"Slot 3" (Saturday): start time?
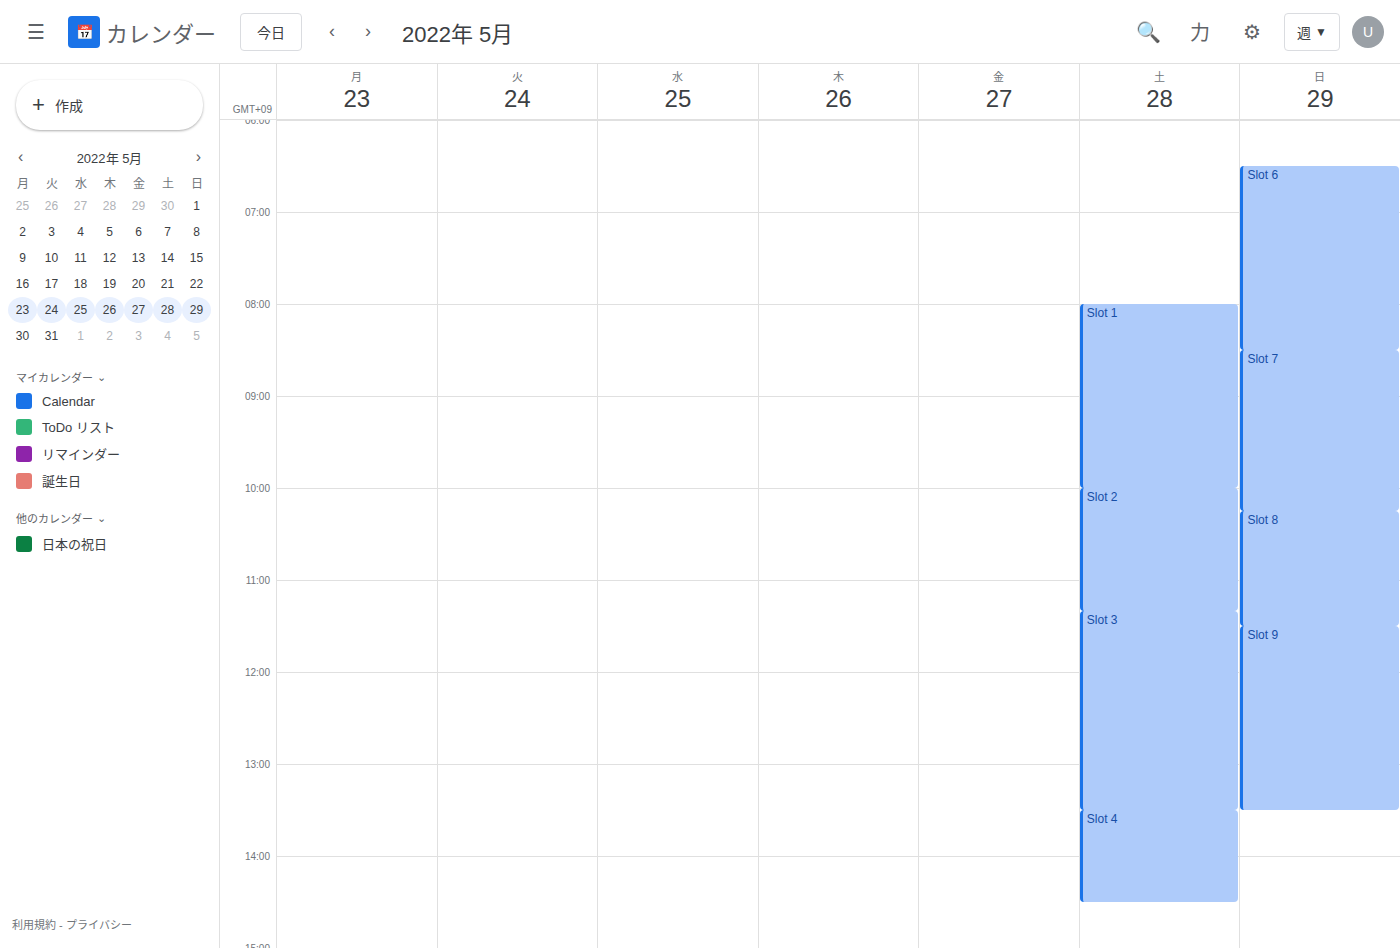
11:20